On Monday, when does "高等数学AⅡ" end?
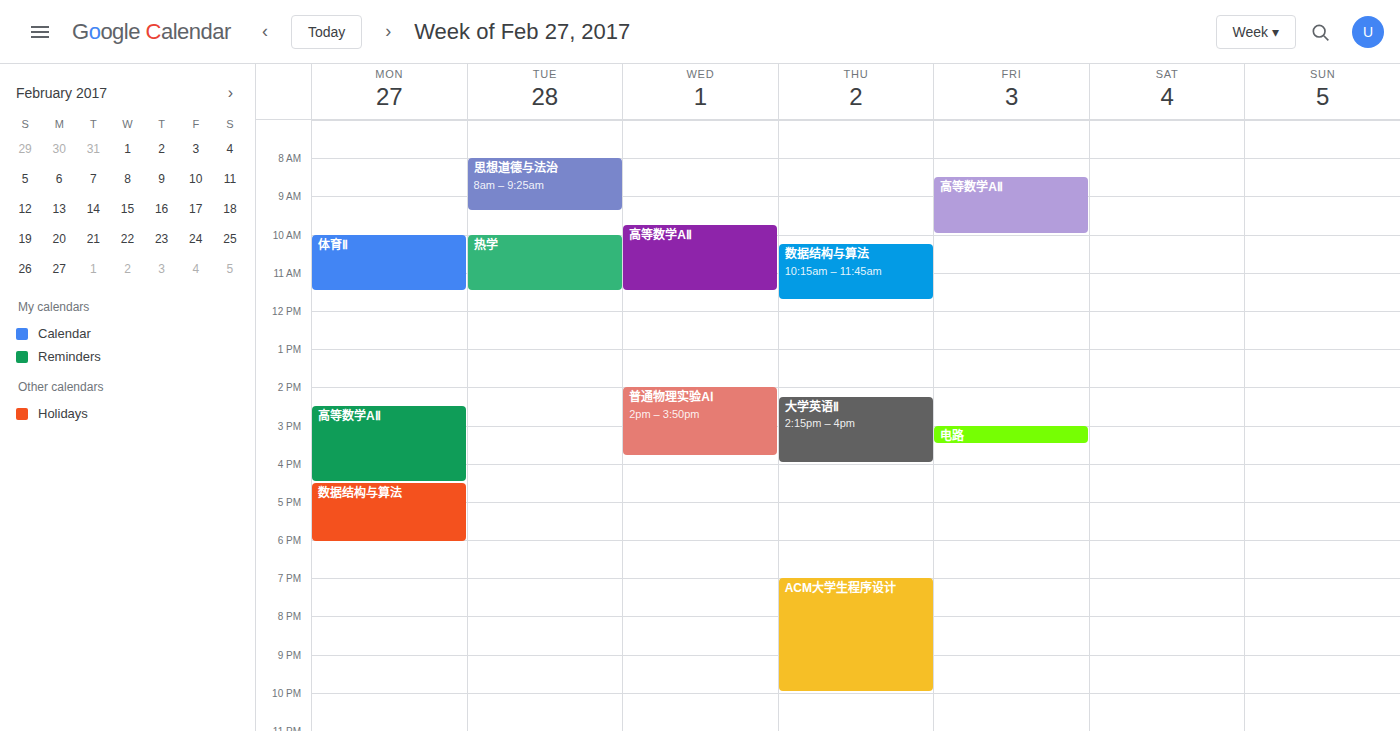
4:30 PM